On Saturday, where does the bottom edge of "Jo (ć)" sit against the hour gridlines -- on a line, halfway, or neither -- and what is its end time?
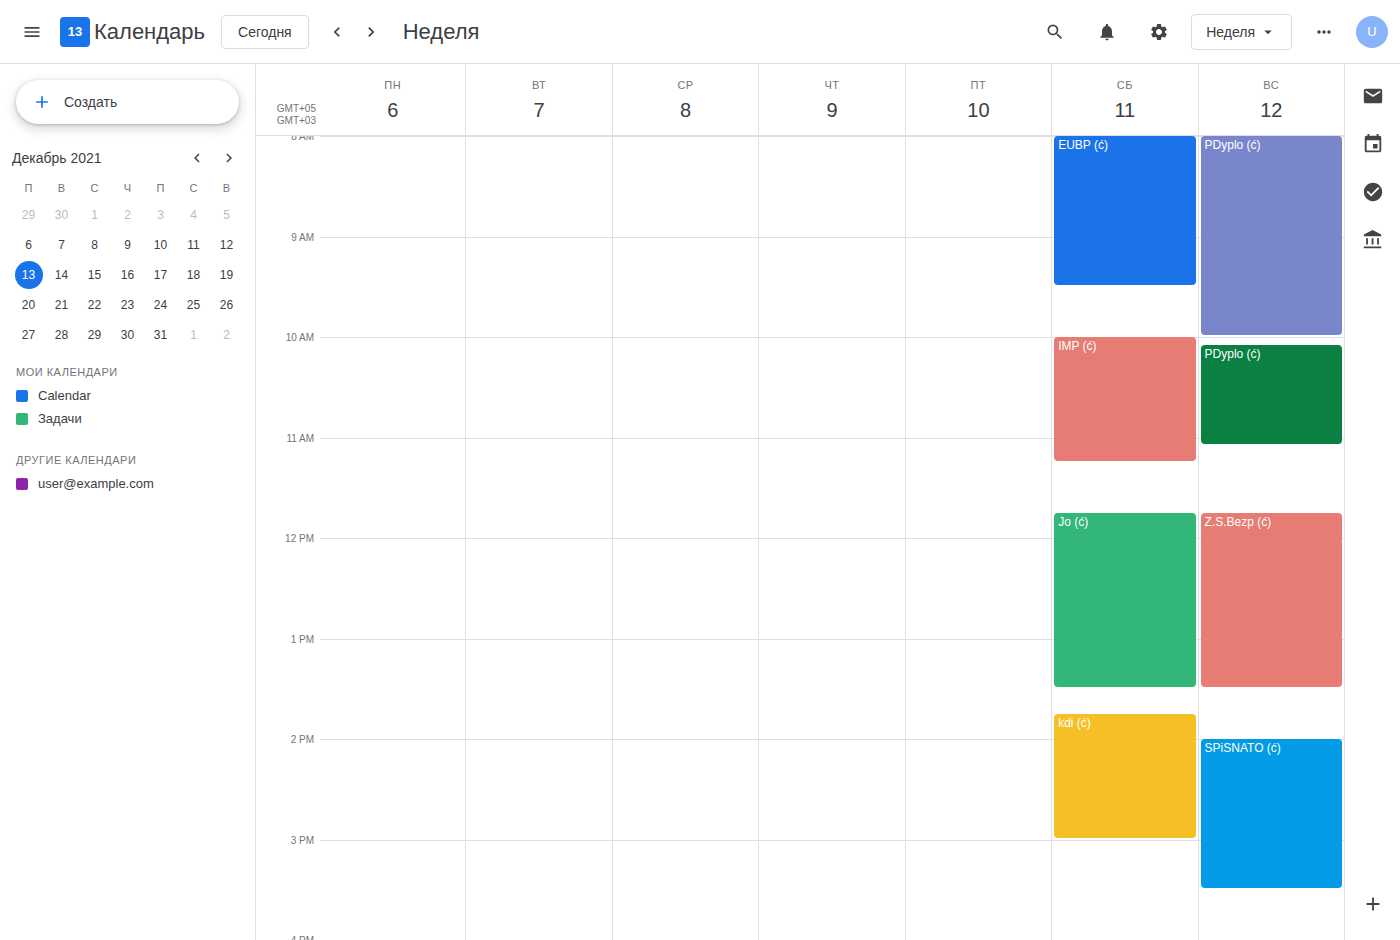
1:30 PM -- halfway between the 1 PM and 2 PM lines.